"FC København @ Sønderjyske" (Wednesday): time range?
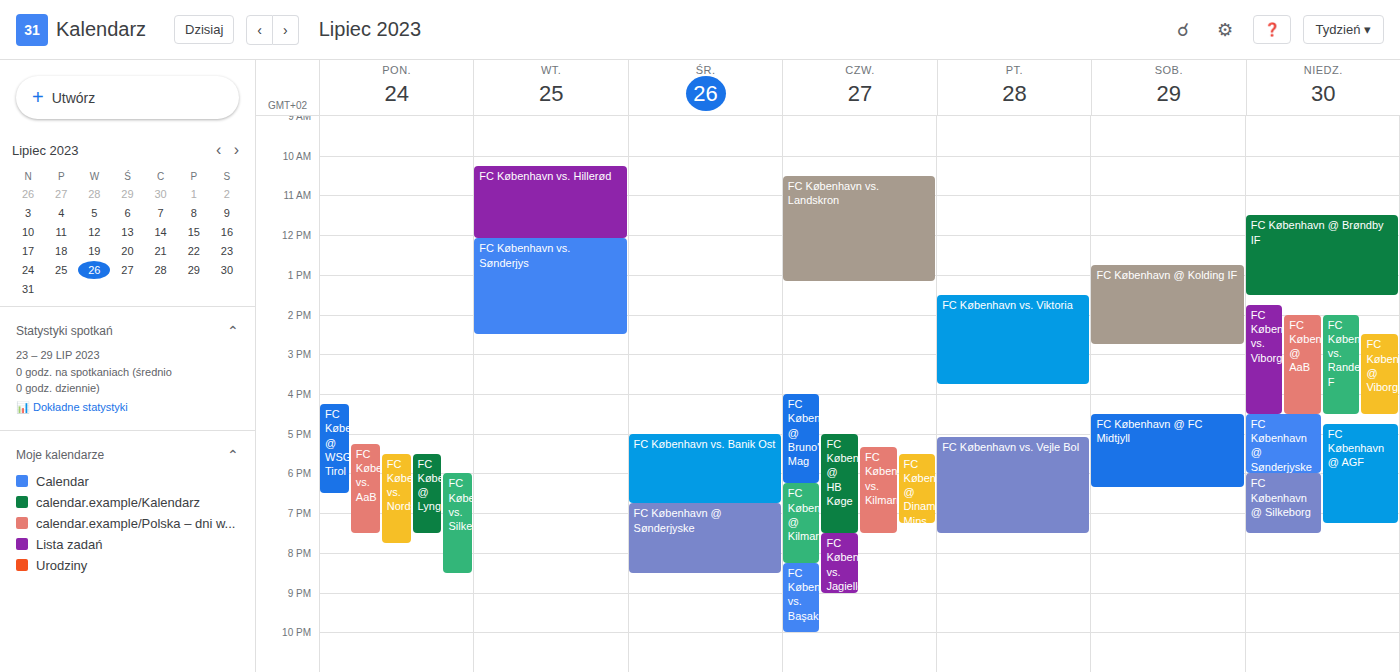
6:45 PM to 8:30 PM